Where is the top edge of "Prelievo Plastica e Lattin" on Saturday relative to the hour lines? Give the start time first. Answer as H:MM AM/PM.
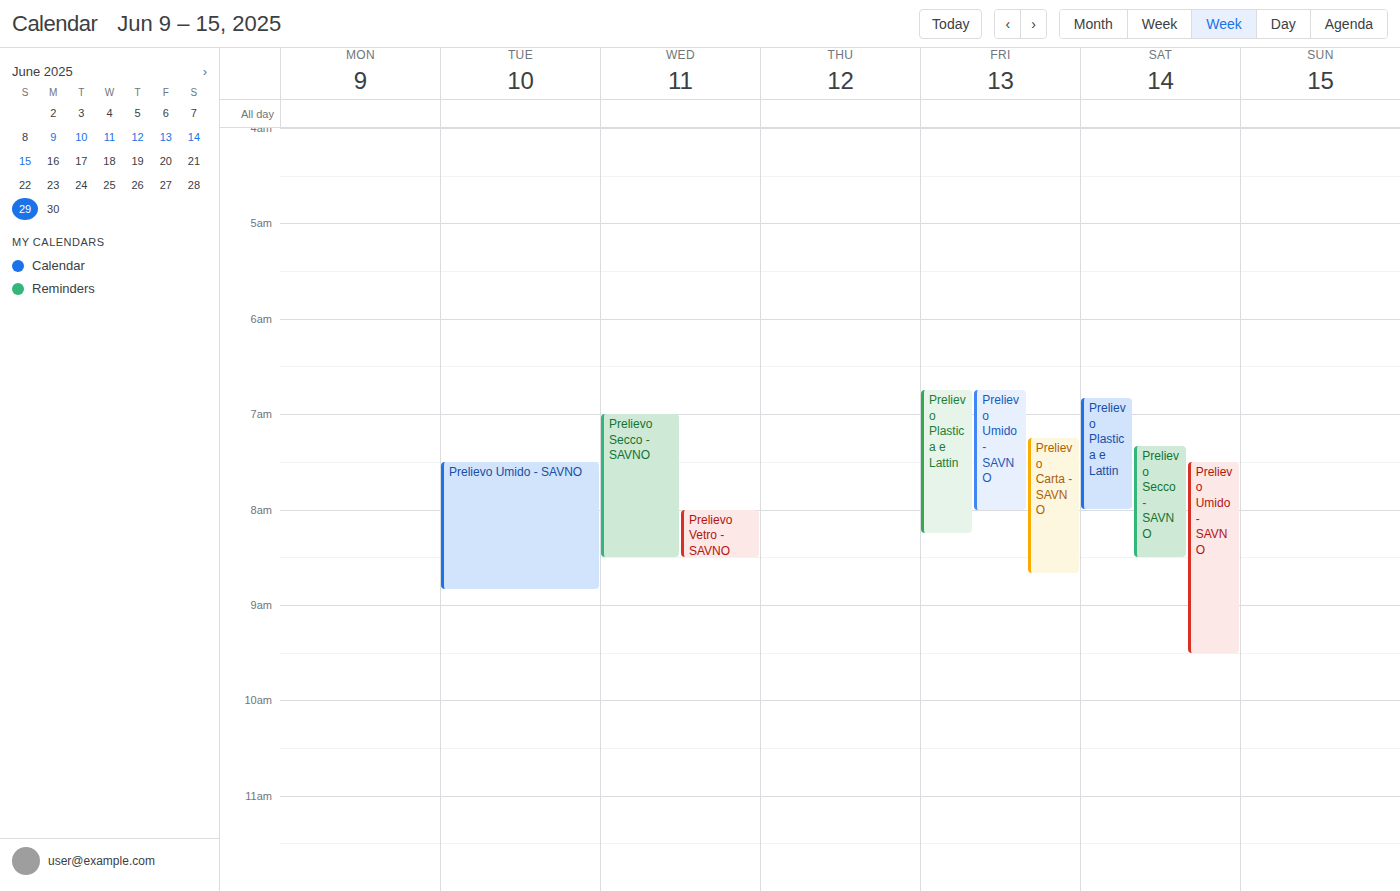
6:50 AM -- neither: 50 minutes below the 6 AM line and 10 minutes above the 7 AM line.